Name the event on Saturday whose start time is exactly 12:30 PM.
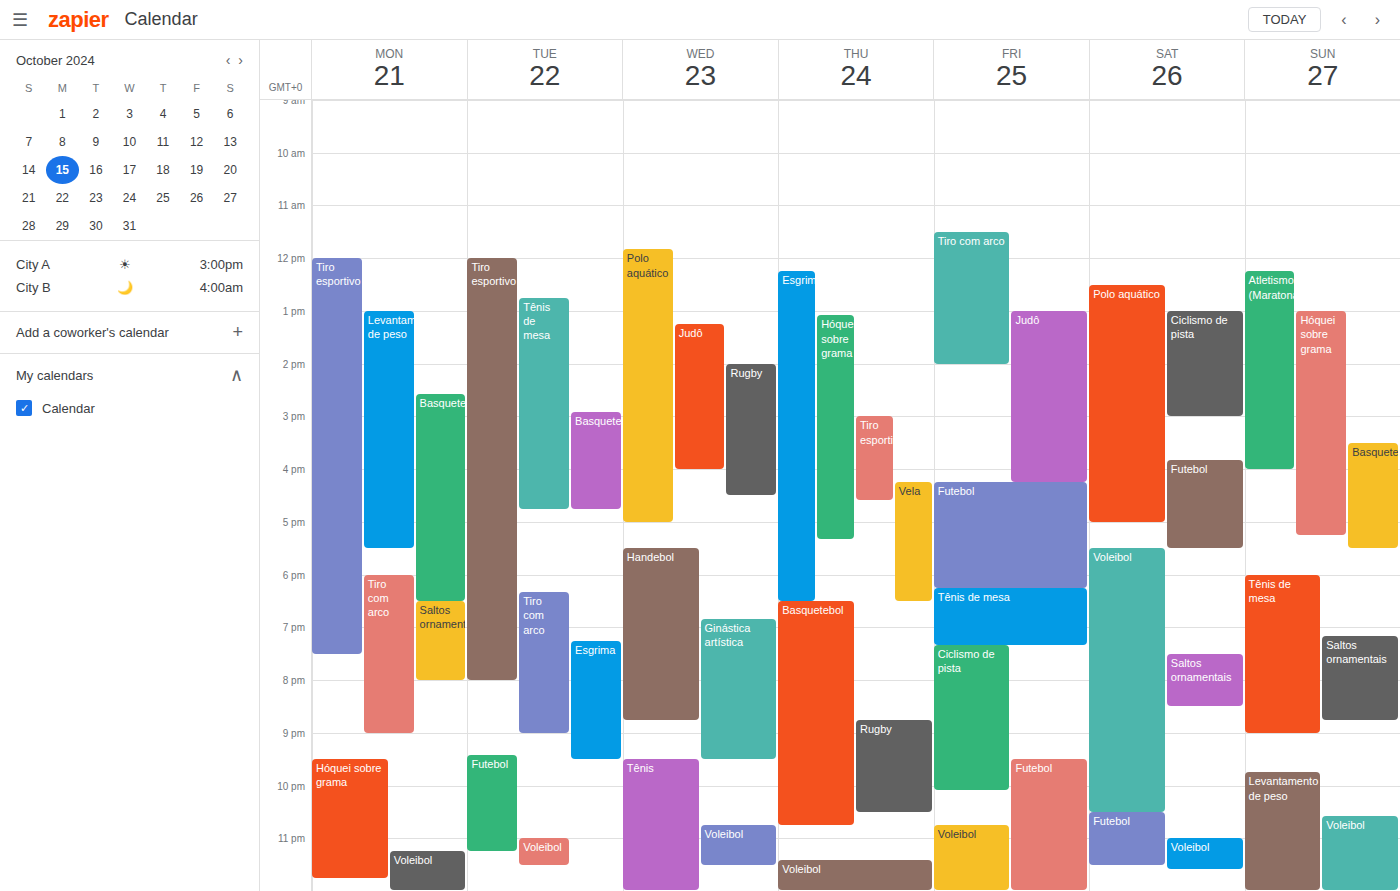
"Polo aquático"